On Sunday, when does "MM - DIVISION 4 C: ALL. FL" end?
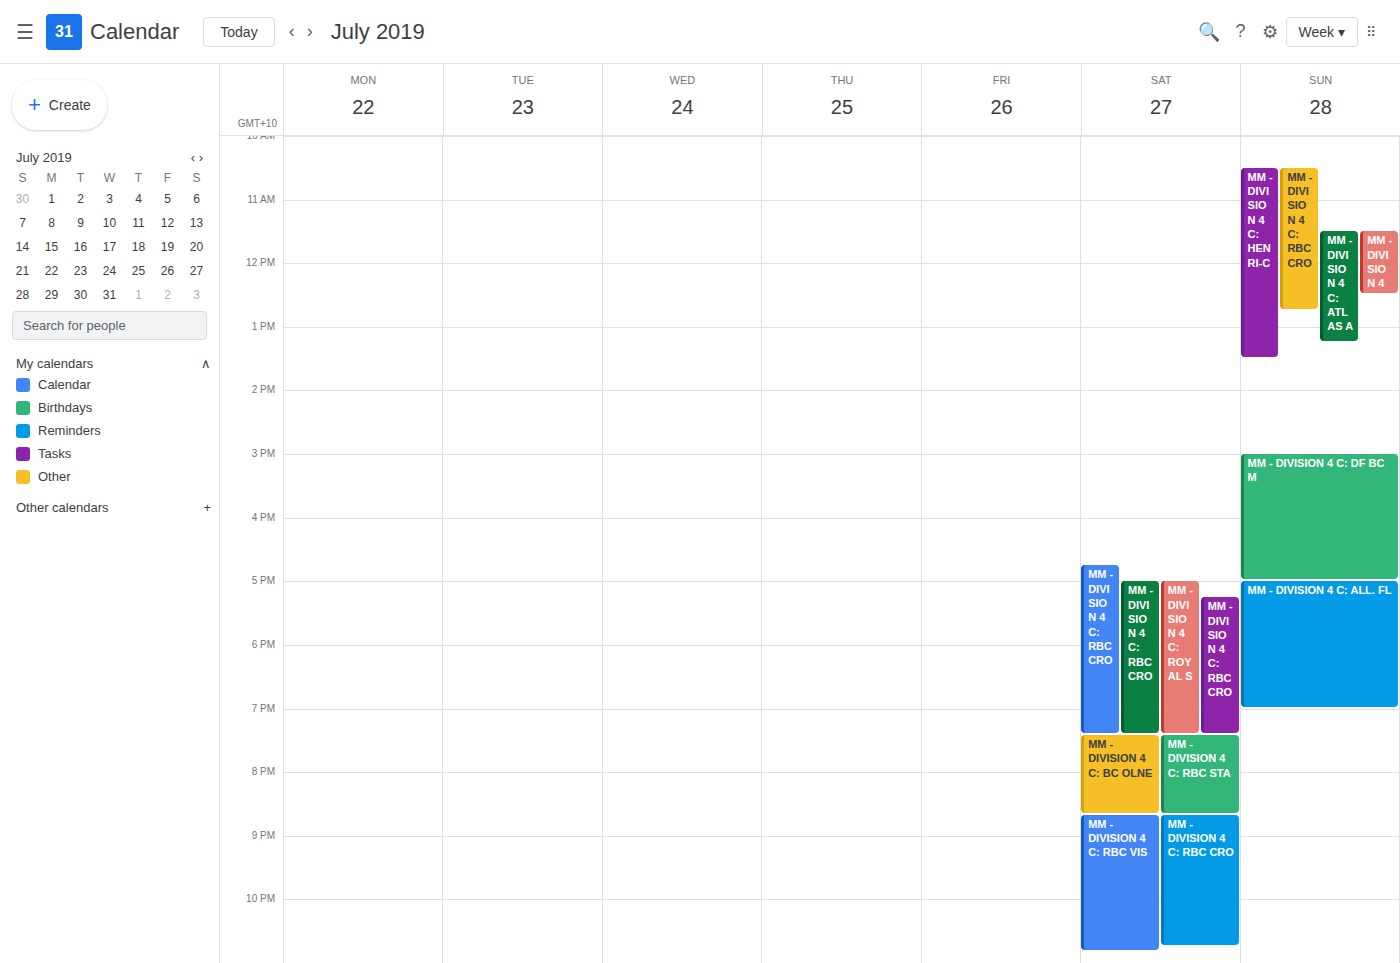
7:00 PM